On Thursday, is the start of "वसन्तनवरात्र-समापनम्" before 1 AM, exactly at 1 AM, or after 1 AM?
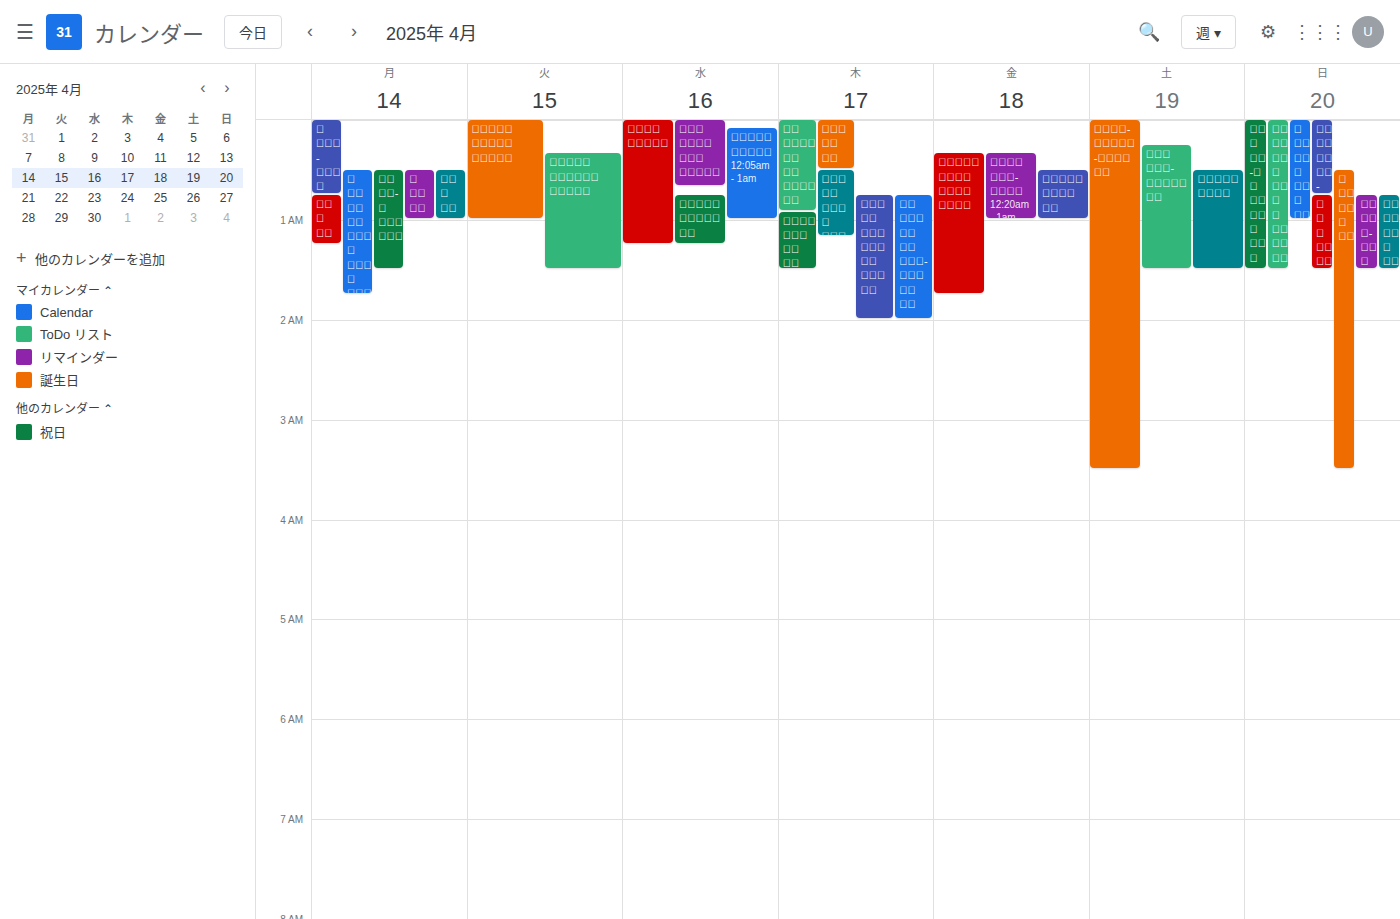
12:45 AM -- before 1 AM, 15 minutes above the 1 AM line.